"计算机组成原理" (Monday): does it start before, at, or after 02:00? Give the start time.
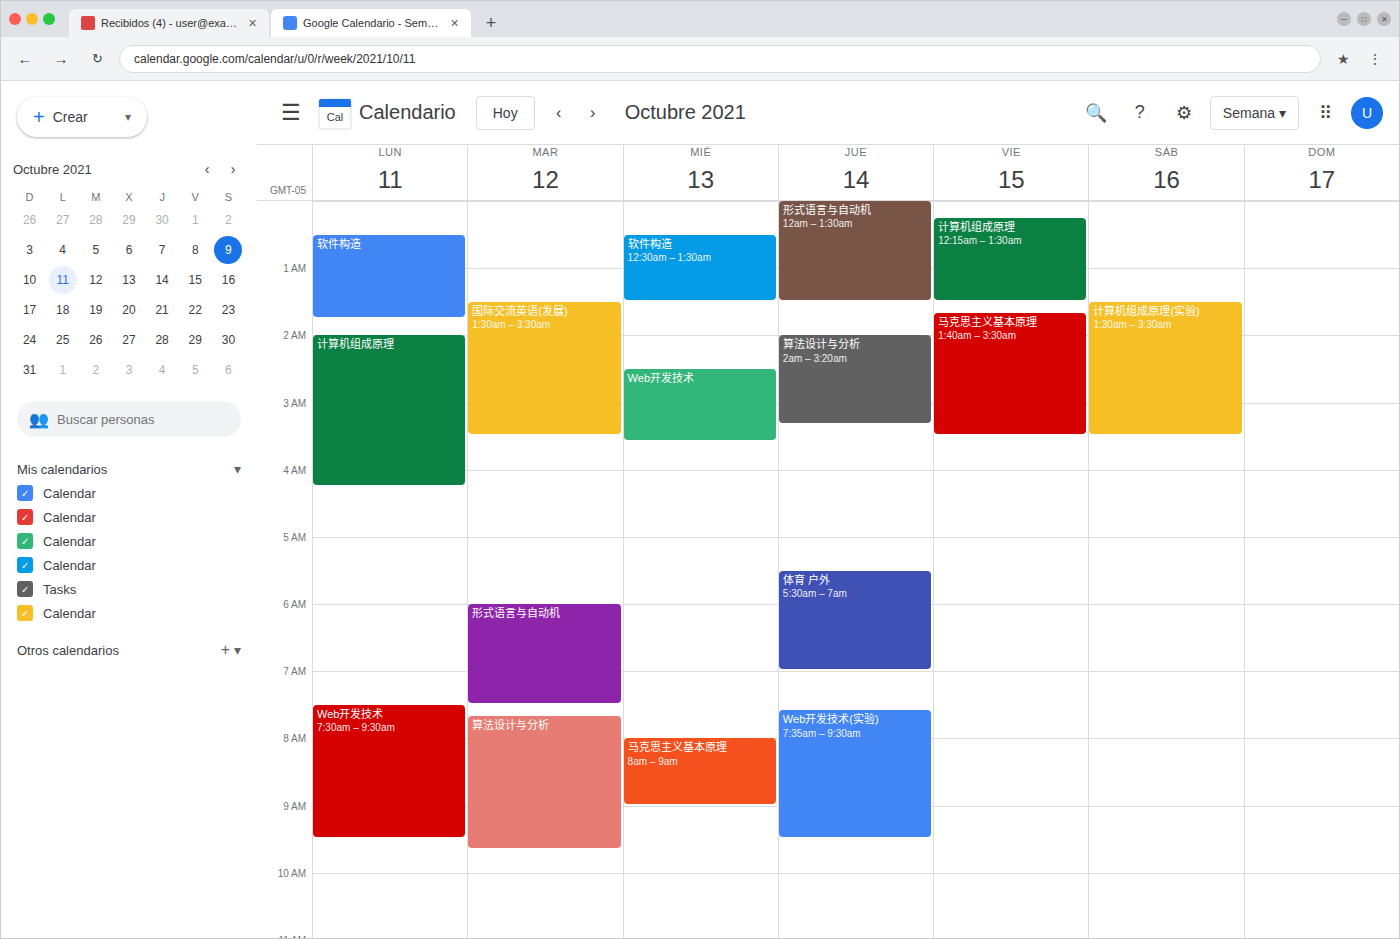
02:00 -- exactly at 02:00, on the 02:00 line.